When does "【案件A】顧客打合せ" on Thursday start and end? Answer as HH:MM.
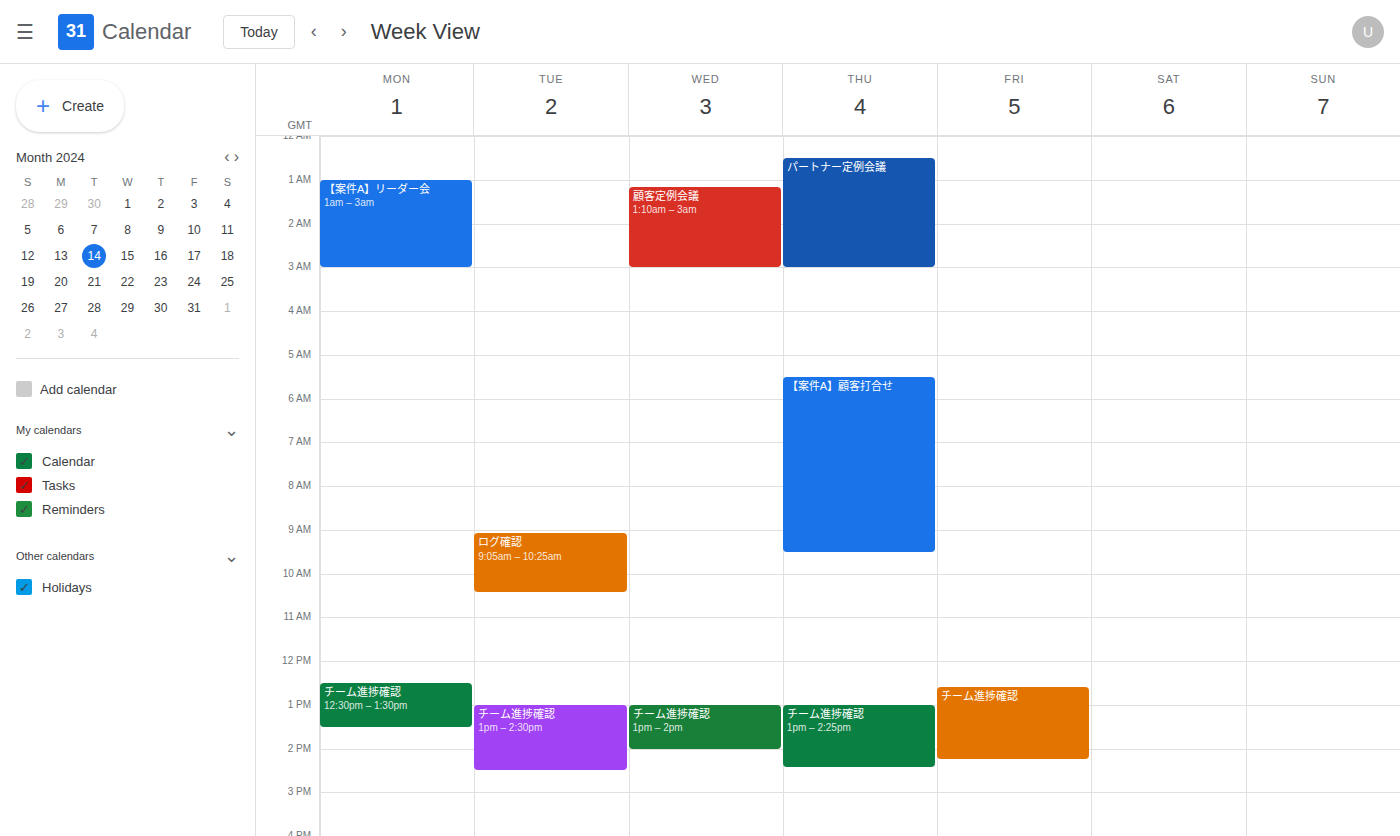
05:30 to 09:30